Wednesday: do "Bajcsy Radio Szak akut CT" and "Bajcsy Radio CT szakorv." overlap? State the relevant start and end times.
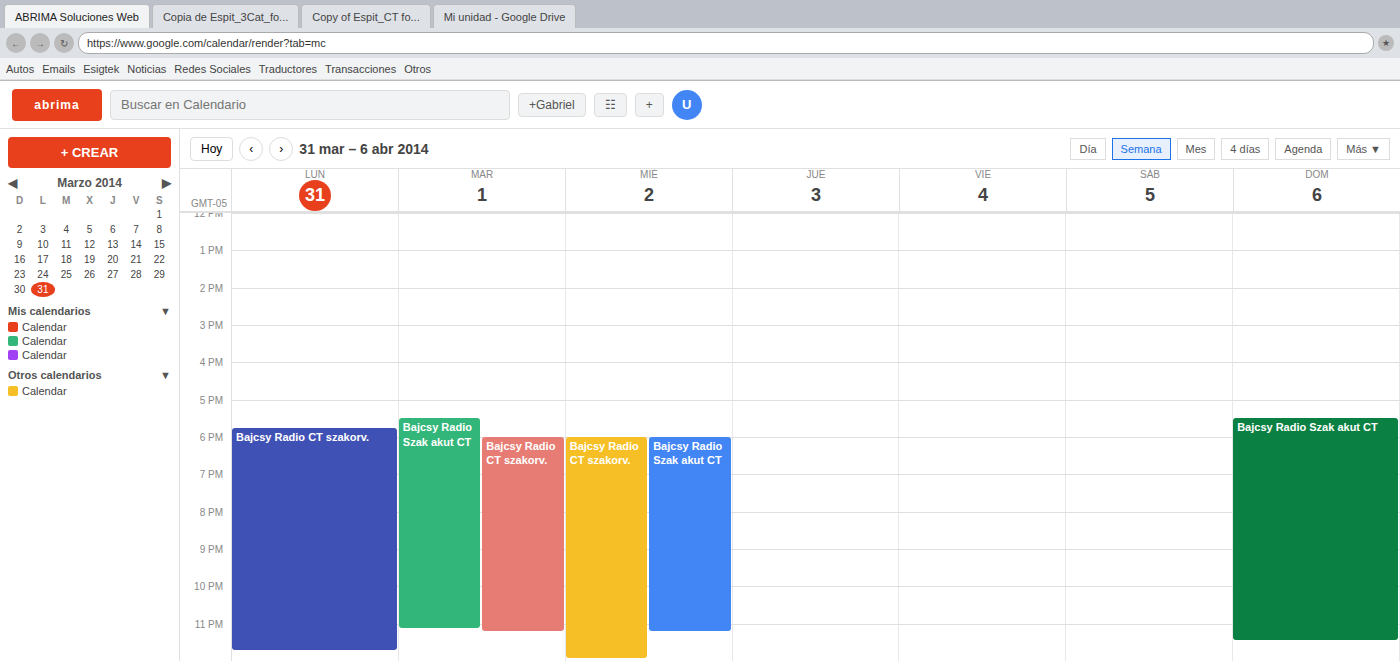
"Bajcsy Radio CT szakorv." starts at 6:00 PM, before "Bajcsy Radio Szak akut CT" ends at 11:15 PM -- they overlap.